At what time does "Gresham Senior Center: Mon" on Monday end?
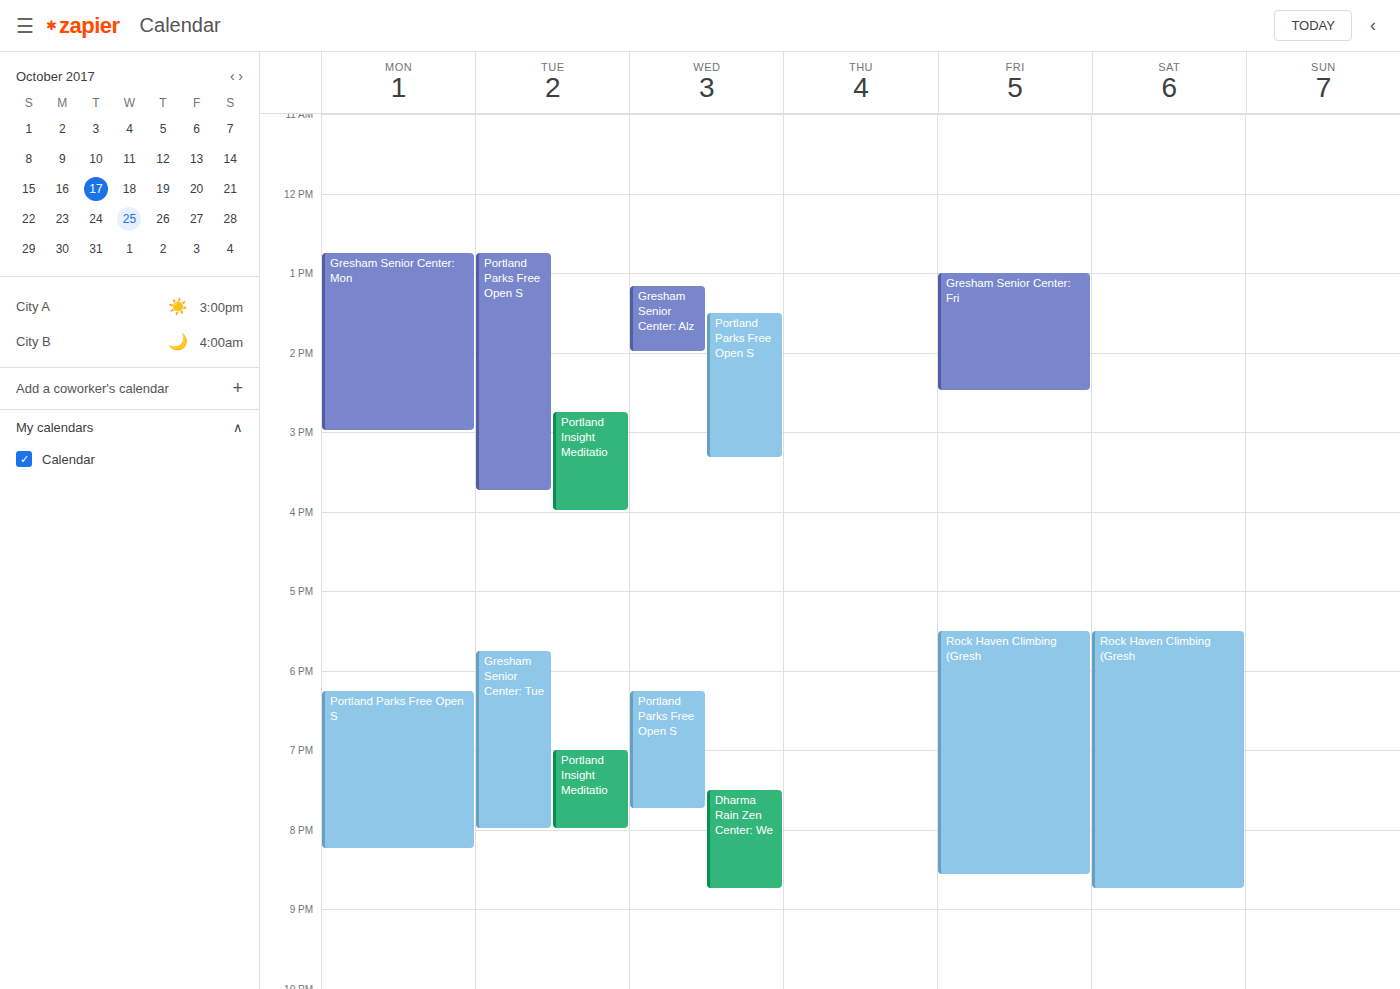
3:00 PM